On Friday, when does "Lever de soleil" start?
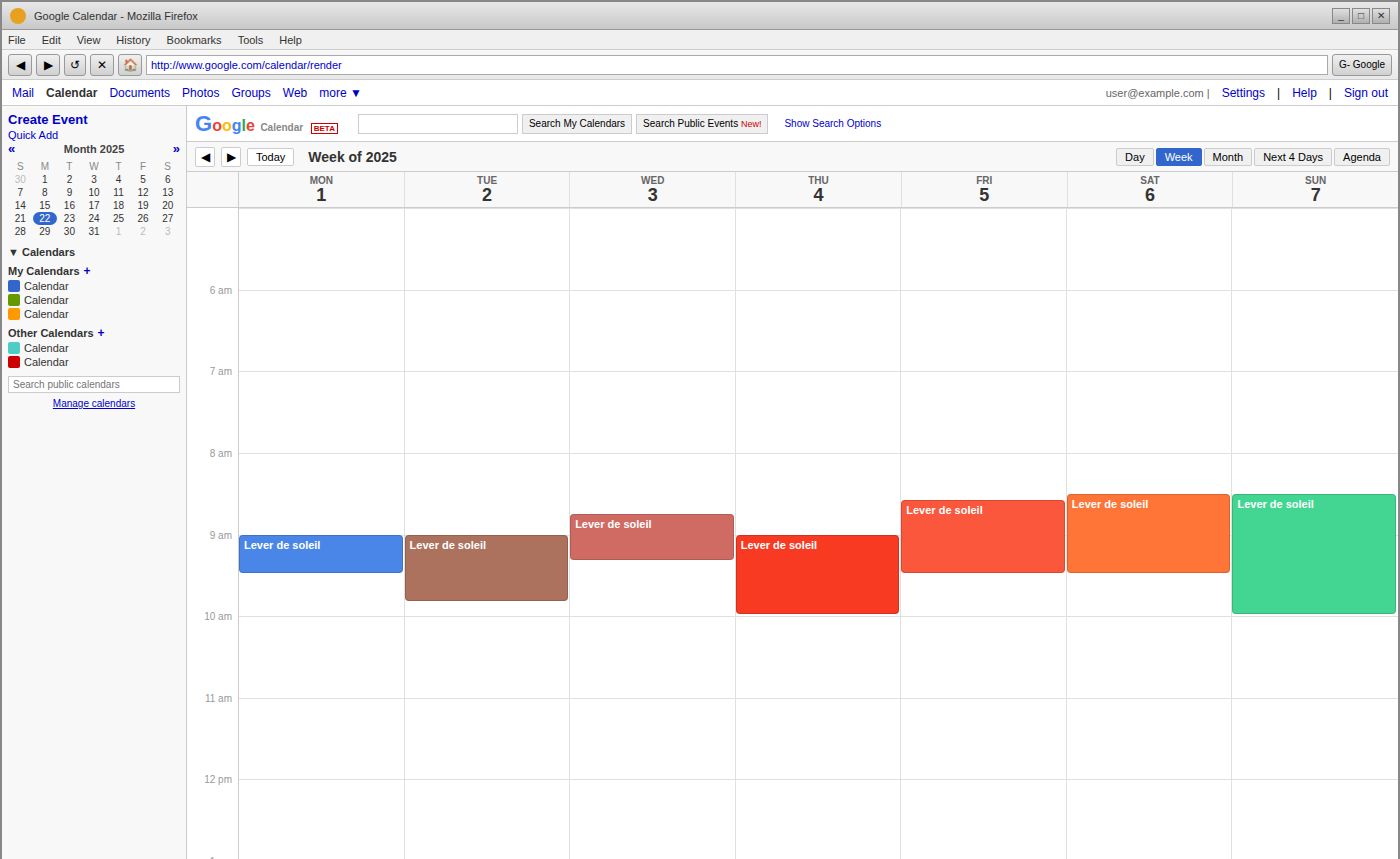
8:35 AM